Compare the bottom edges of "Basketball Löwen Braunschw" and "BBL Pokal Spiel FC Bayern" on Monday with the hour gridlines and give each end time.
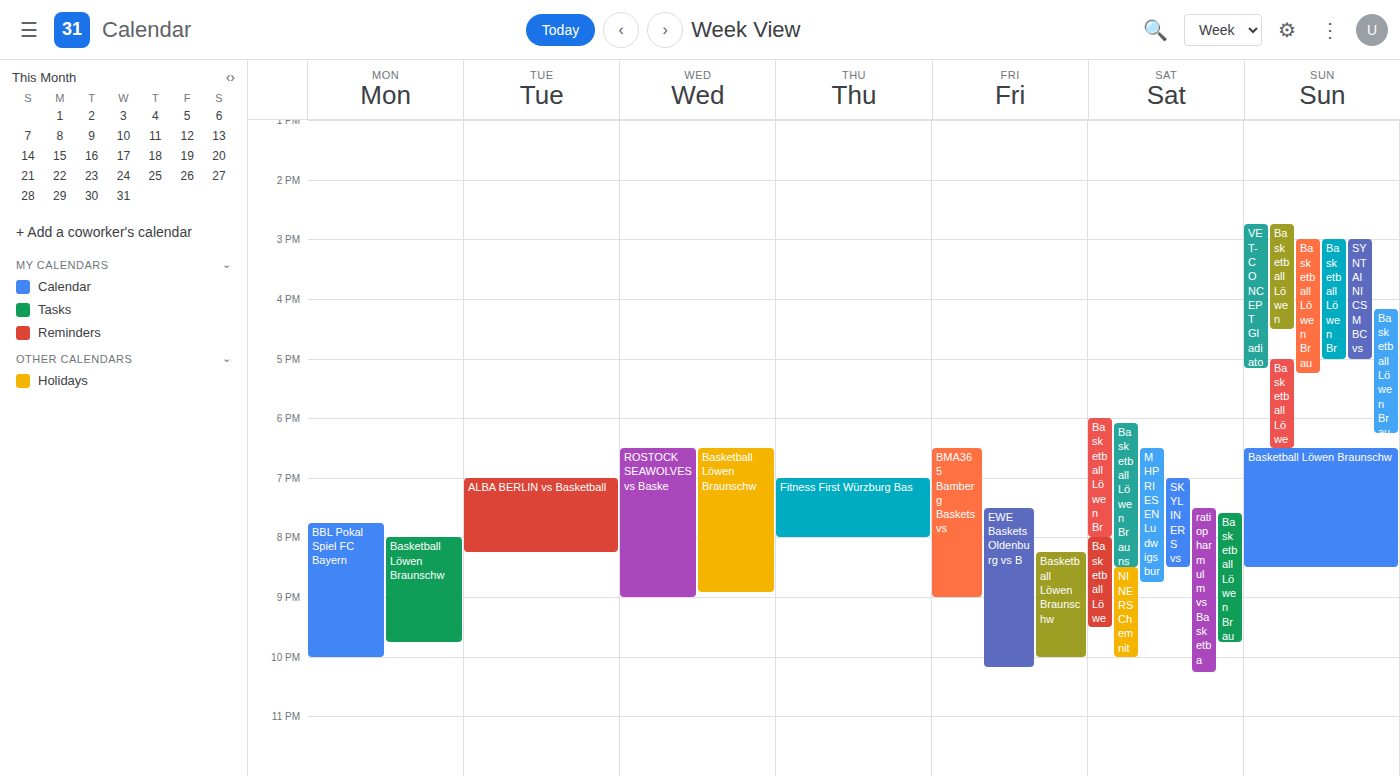
"Basketball Löwen Braunschw": 9:45 PM, neither: three quarters of the way from the 9 PM line to the 10 PM line. "BBL Pokal Spiel FC Bayern": 10:00 PM, exactly on the 10 PM line.